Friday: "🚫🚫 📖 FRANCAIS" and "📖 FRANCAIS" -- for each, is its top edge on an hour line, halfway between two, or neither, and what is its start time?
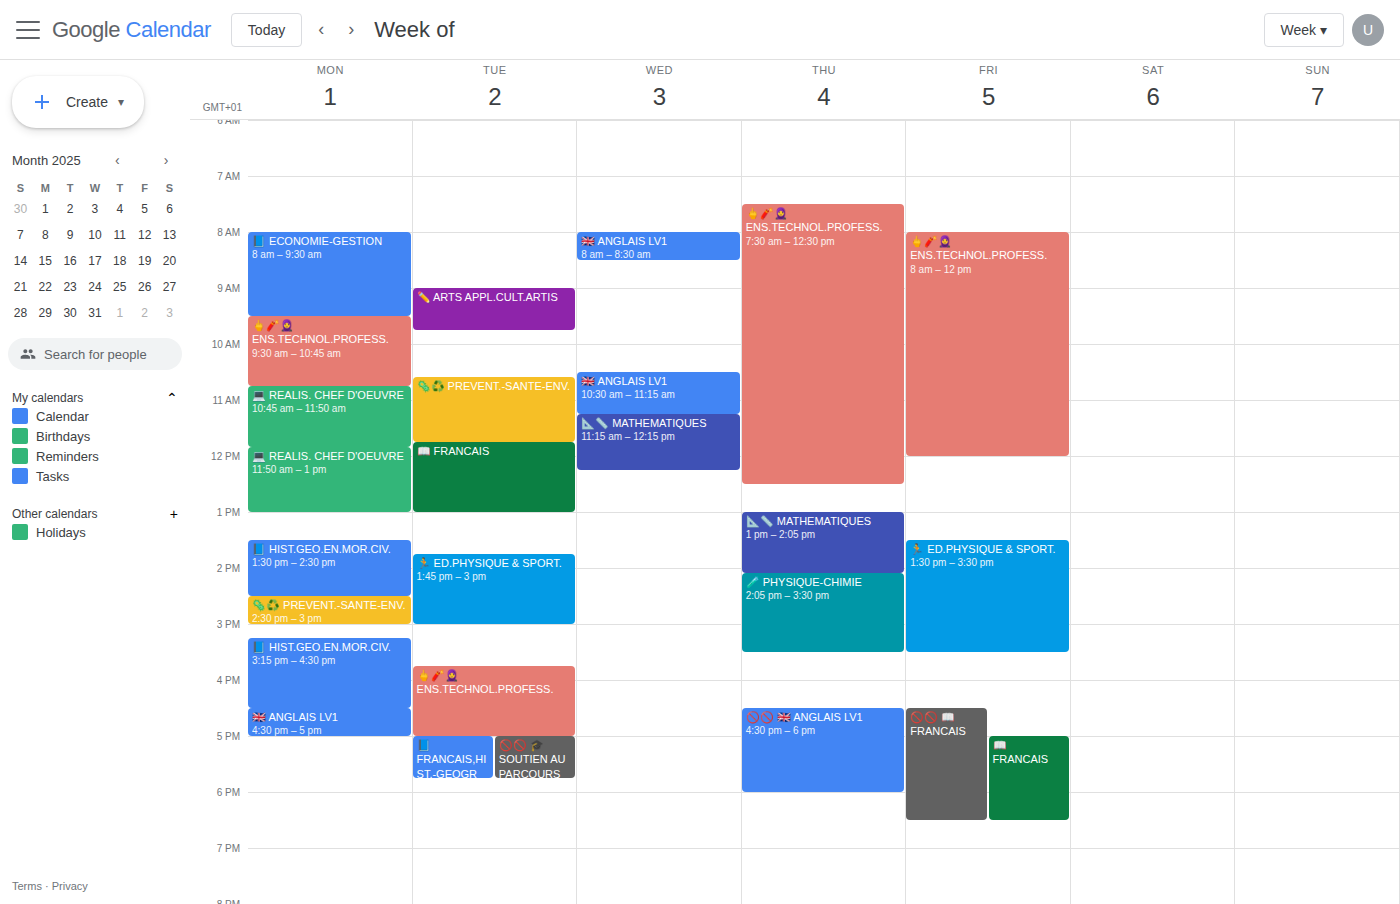
"🚫🚫 📖 FRANCAIS": 4:30 PM, halfway between the 4 PM and 5 PM lines. "📖 FRANCAIS": 5:00 PM, exactly on the 5 PM line.